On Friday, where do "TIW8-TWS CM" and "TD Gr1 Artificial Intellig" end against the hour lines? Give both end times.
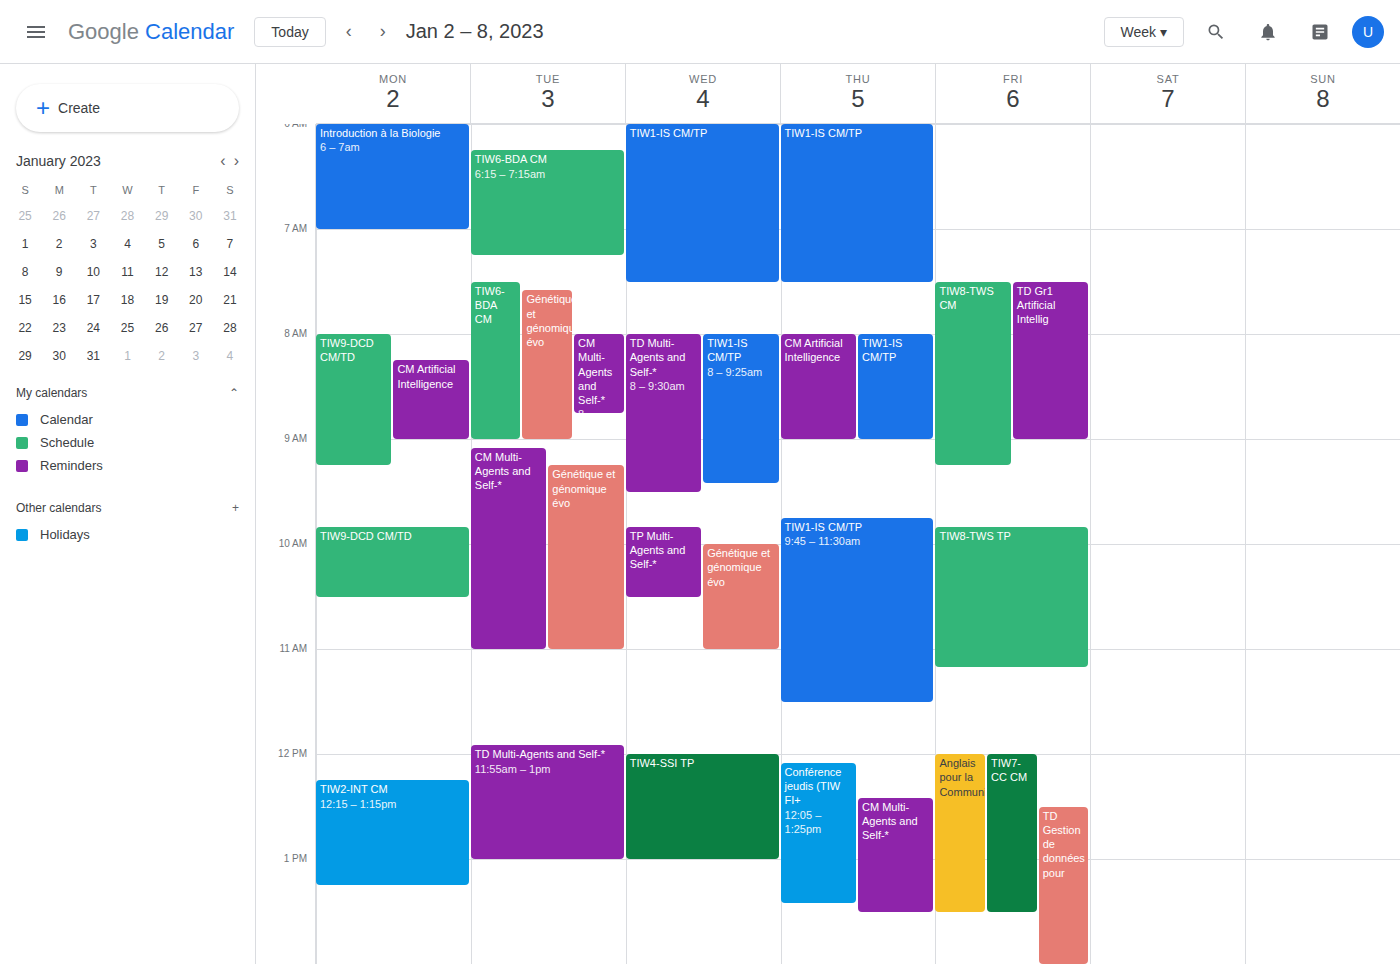
"TIW8-TWS CM": 9:15 AM, neither: a quarter of the way from the 9 AM line to the 10 AM line. "TD Gr1 Artificial Intellig": 9:00 AM, exactly on the 9 AM line.